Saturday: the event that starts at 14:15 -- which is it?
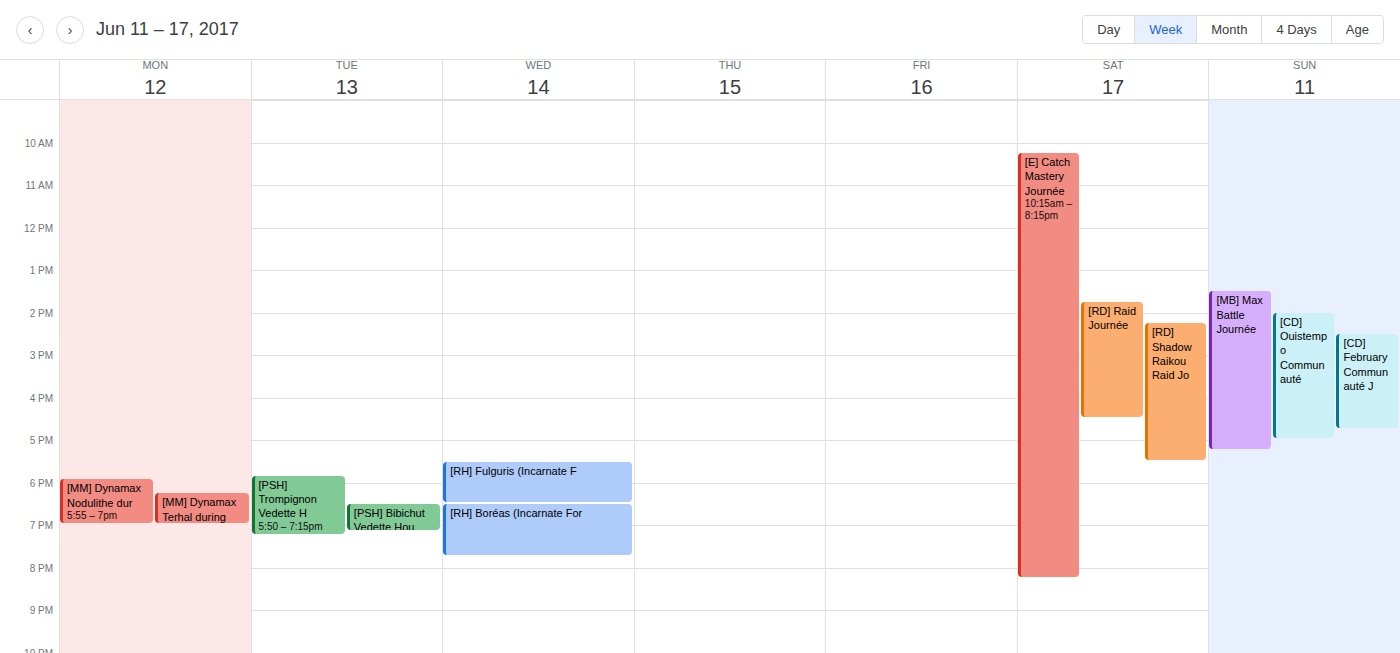
"[RD] Shadow Raikou Raid Jo"